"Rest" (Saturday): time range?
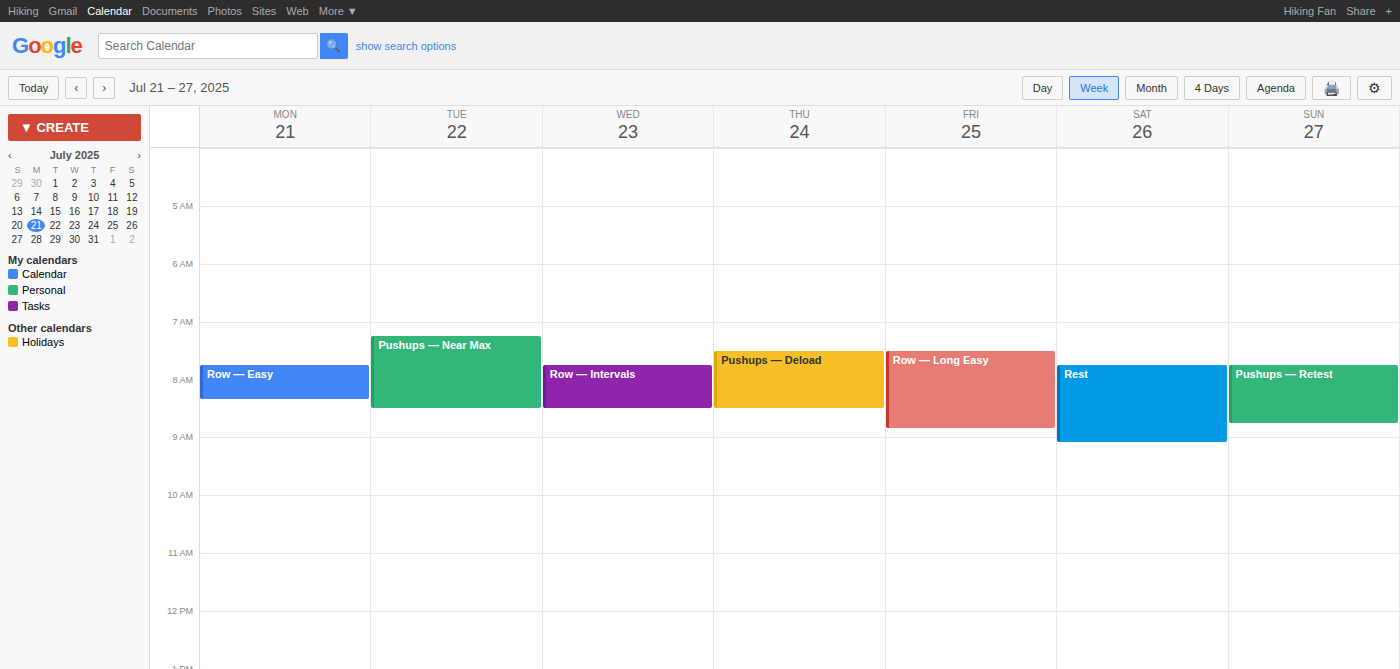
07:45 to 09:05